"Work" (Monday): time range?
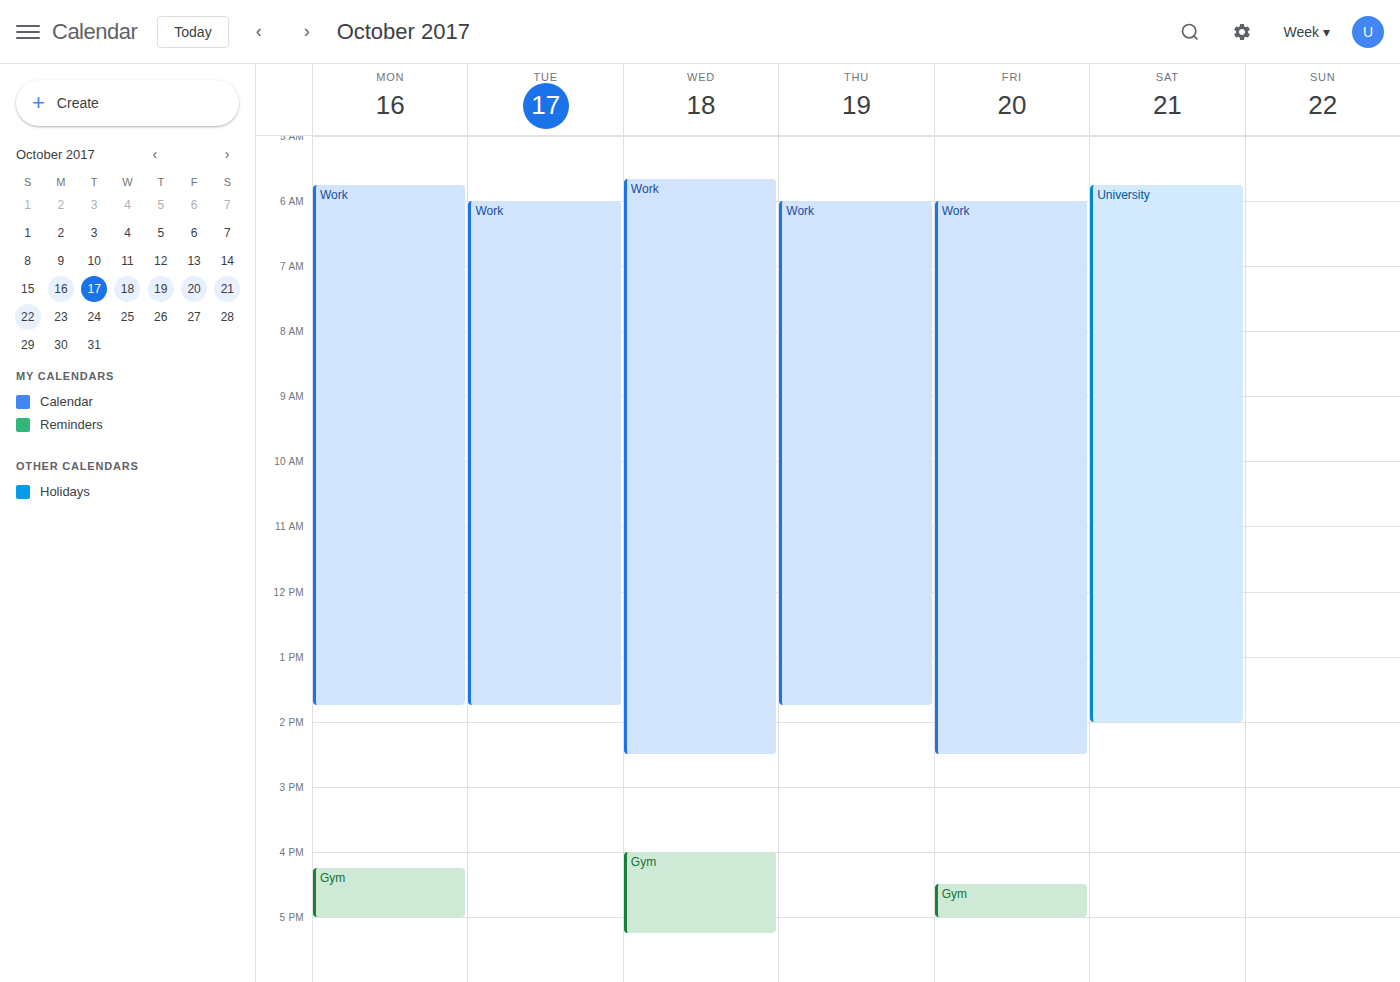
5:45 AM to 1:45 PM